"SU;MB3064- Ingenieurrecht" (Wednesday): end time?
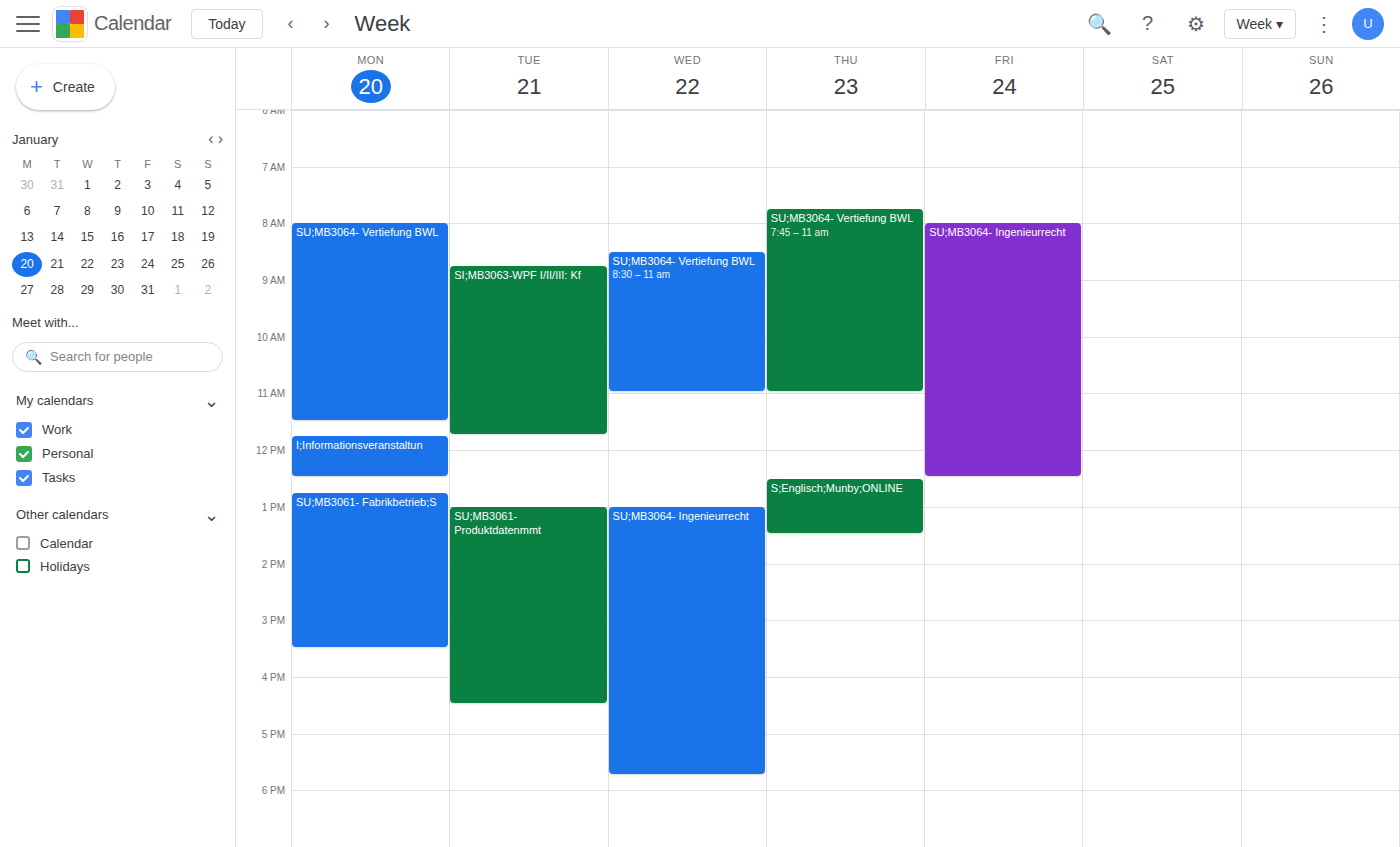
5:45 PM